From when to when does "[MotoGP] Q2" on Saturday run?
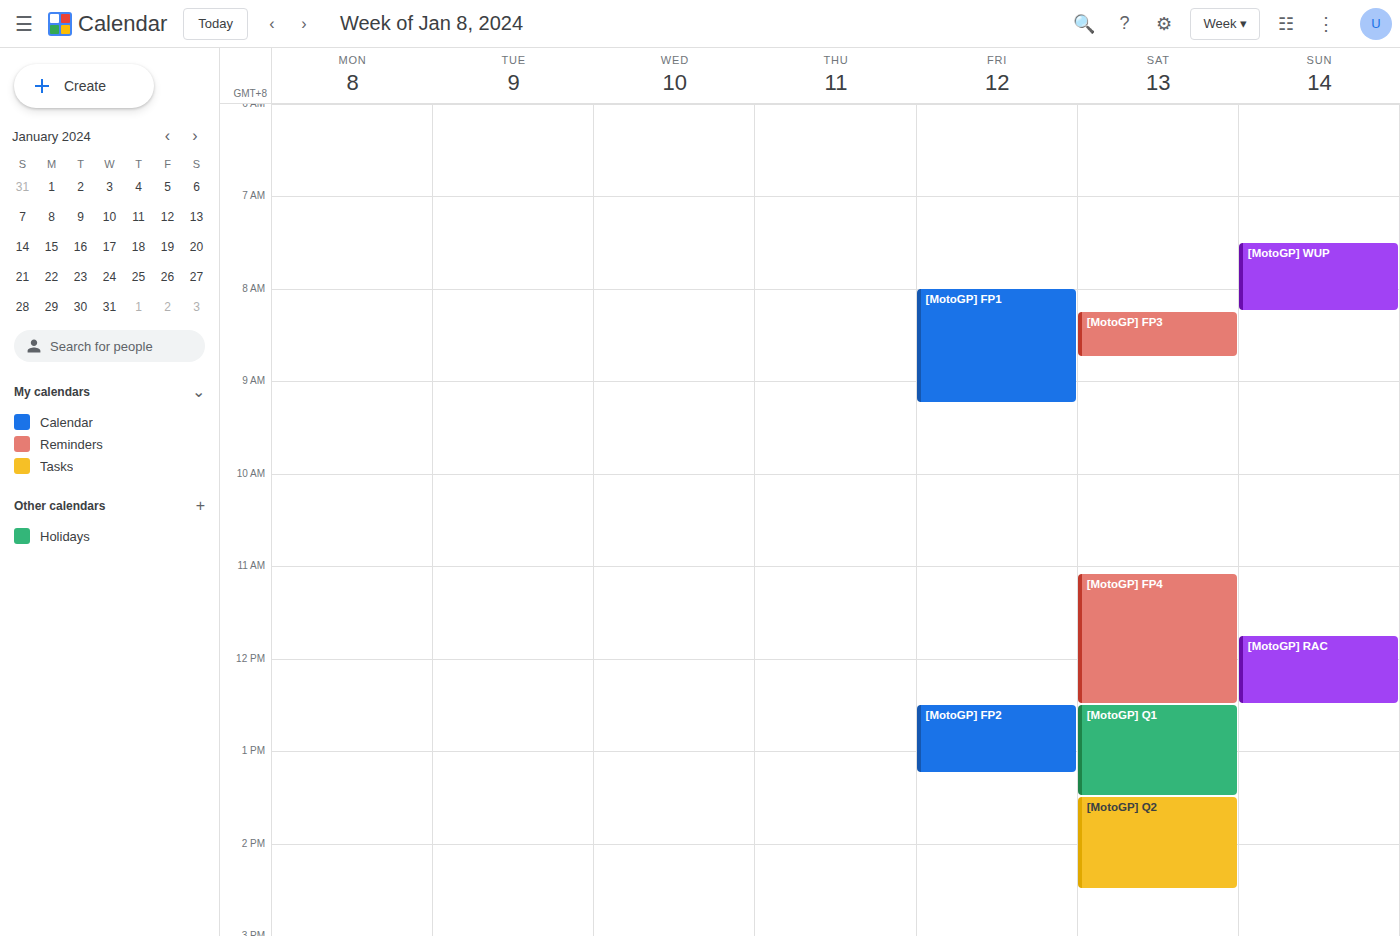
1:30 PM to 2:30 PM